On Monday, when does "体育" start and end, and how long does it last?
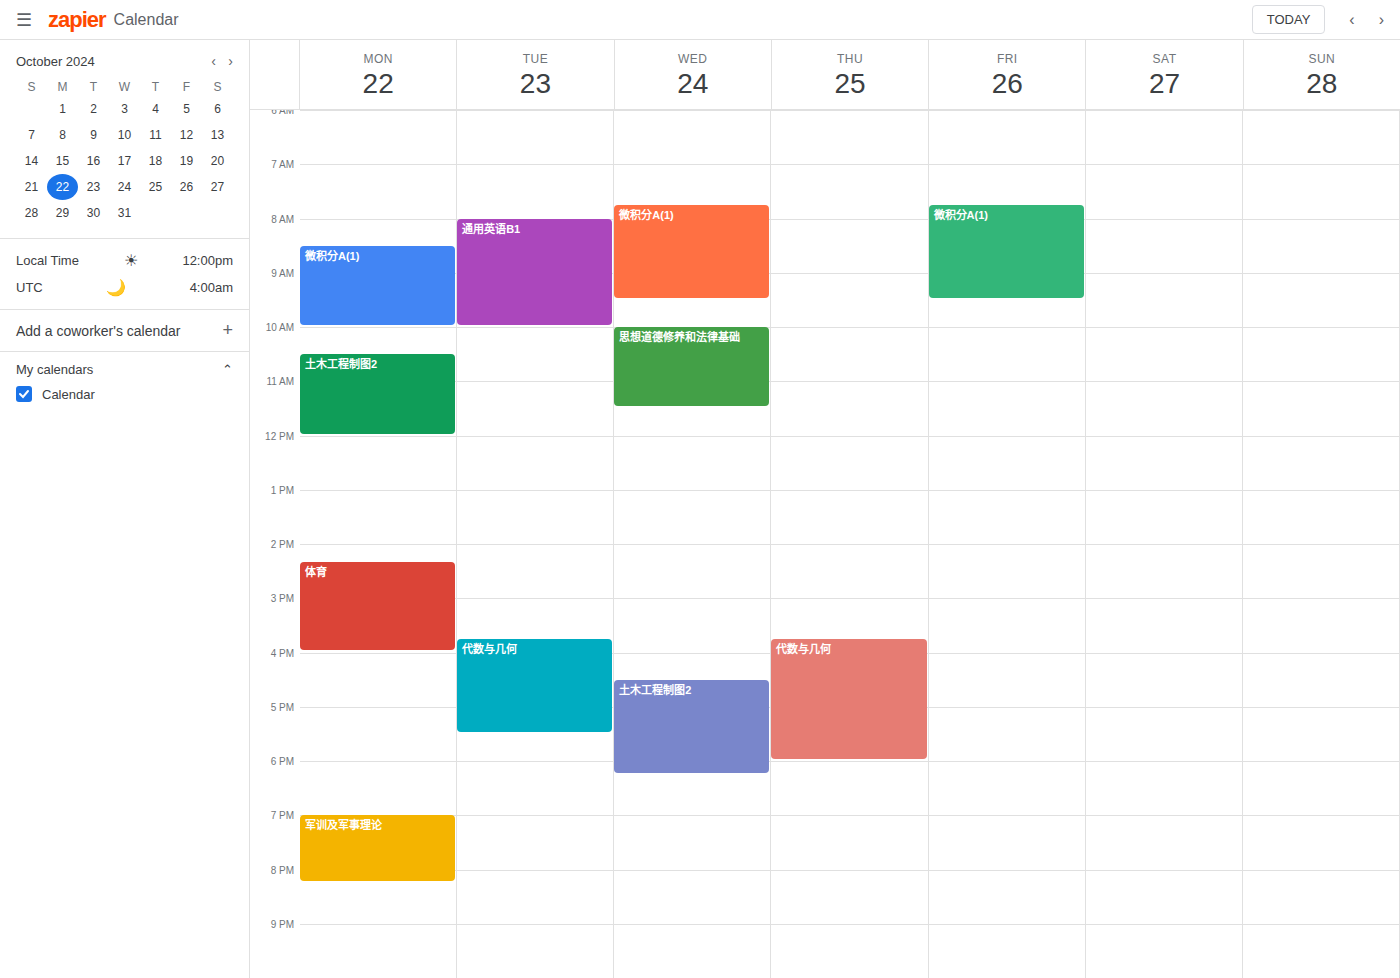
2:20 PM to 4:00 PM, 1 hour 40 minutes